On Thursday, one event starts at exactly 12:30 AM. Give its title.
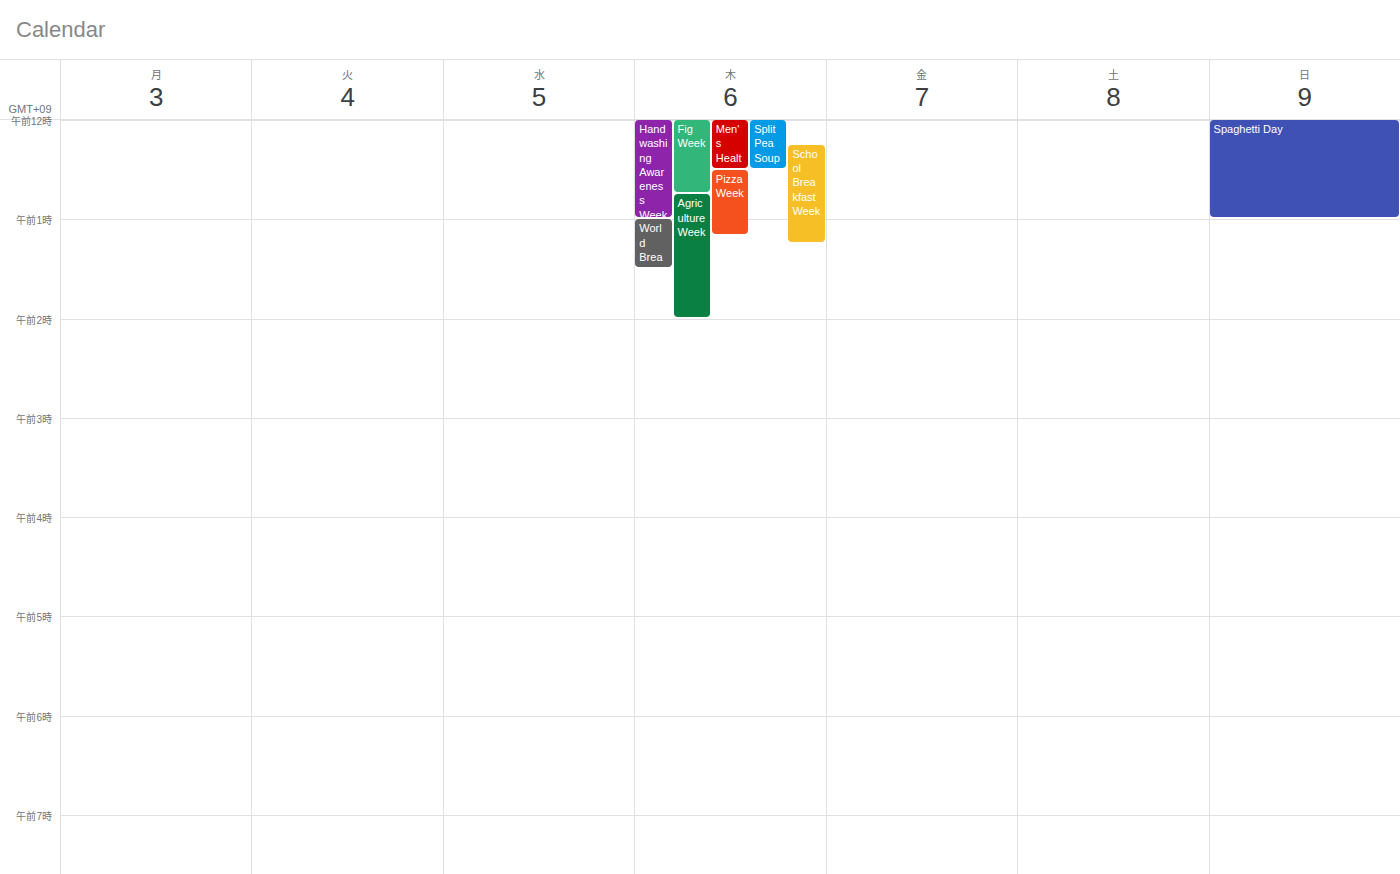
"Pizza Week"